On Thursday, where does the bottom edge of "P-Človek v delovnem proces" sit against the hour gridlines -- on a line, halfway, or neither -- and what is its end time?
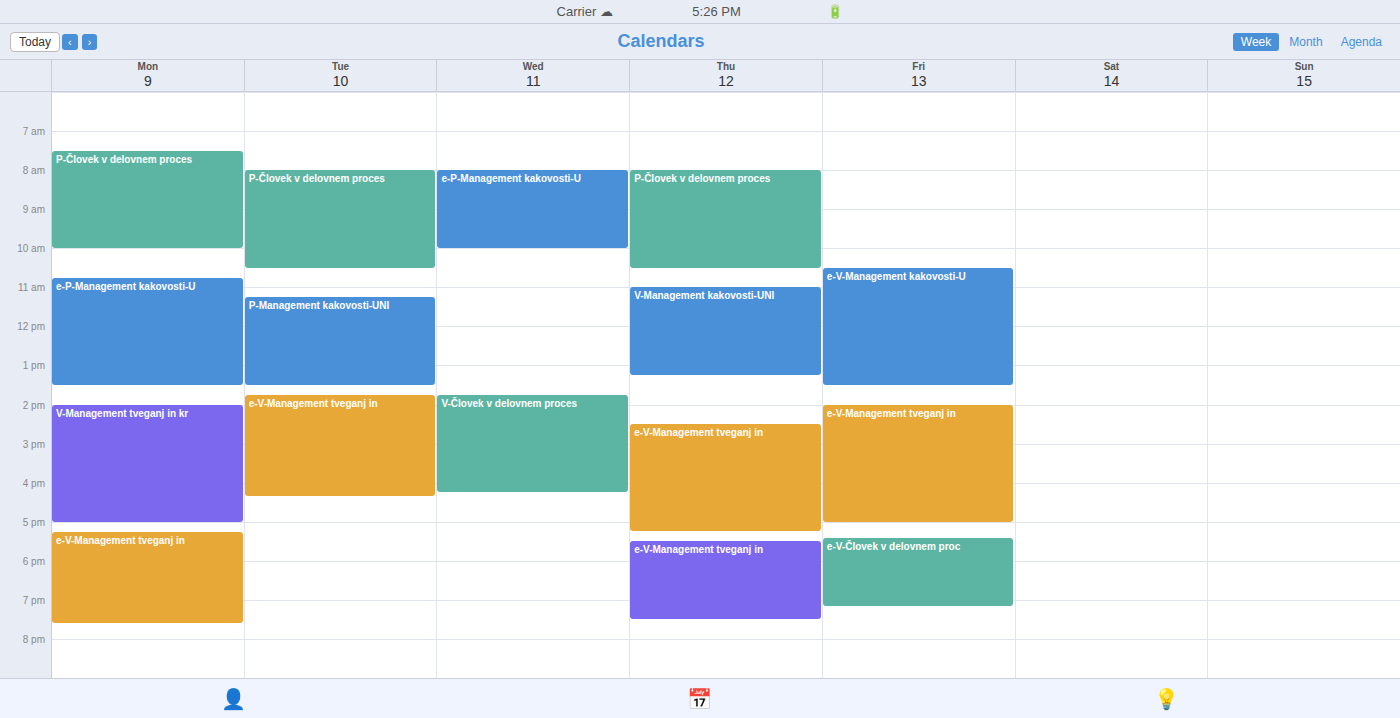
10:30 AM -- halfway between the 10 AM and 11 AM lines.